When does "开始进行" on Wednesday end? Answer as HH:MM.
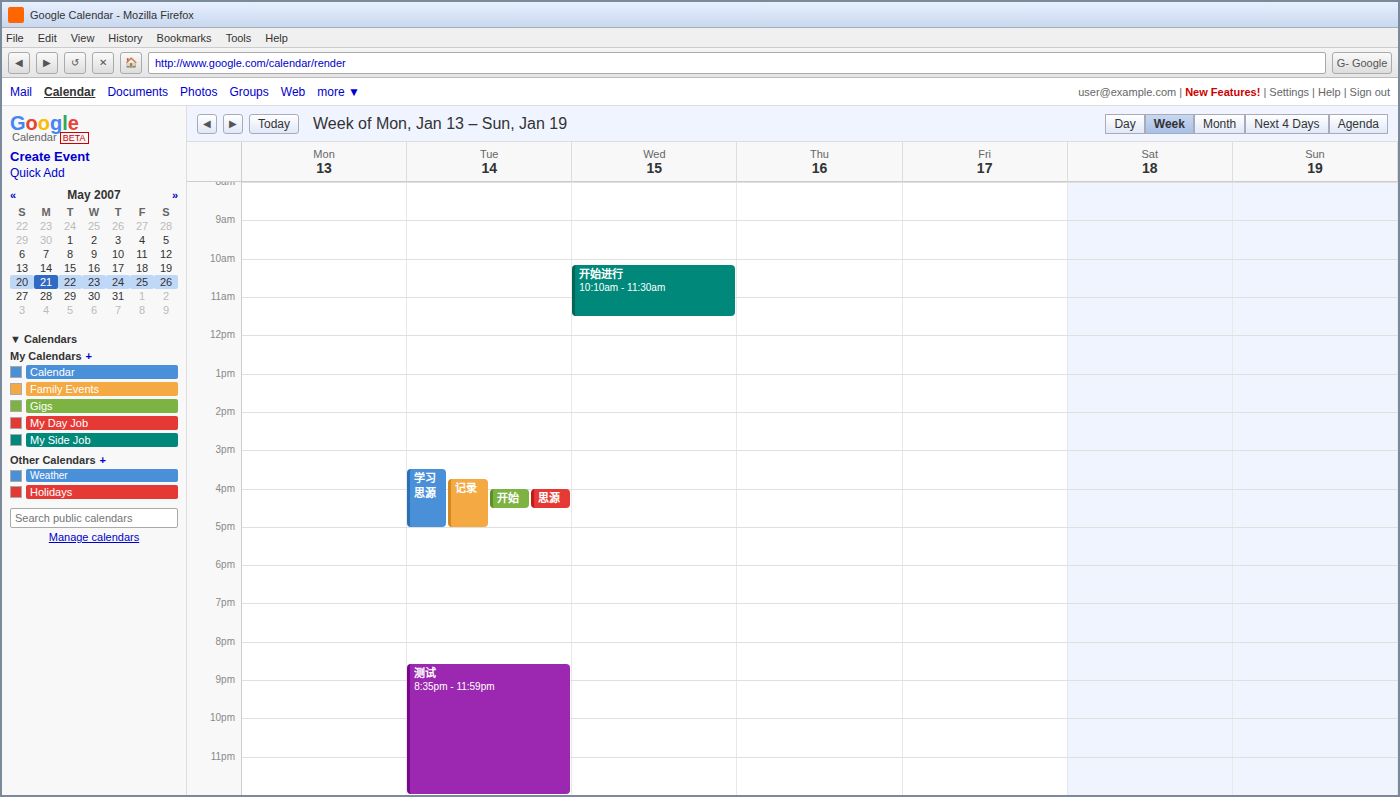
11:30